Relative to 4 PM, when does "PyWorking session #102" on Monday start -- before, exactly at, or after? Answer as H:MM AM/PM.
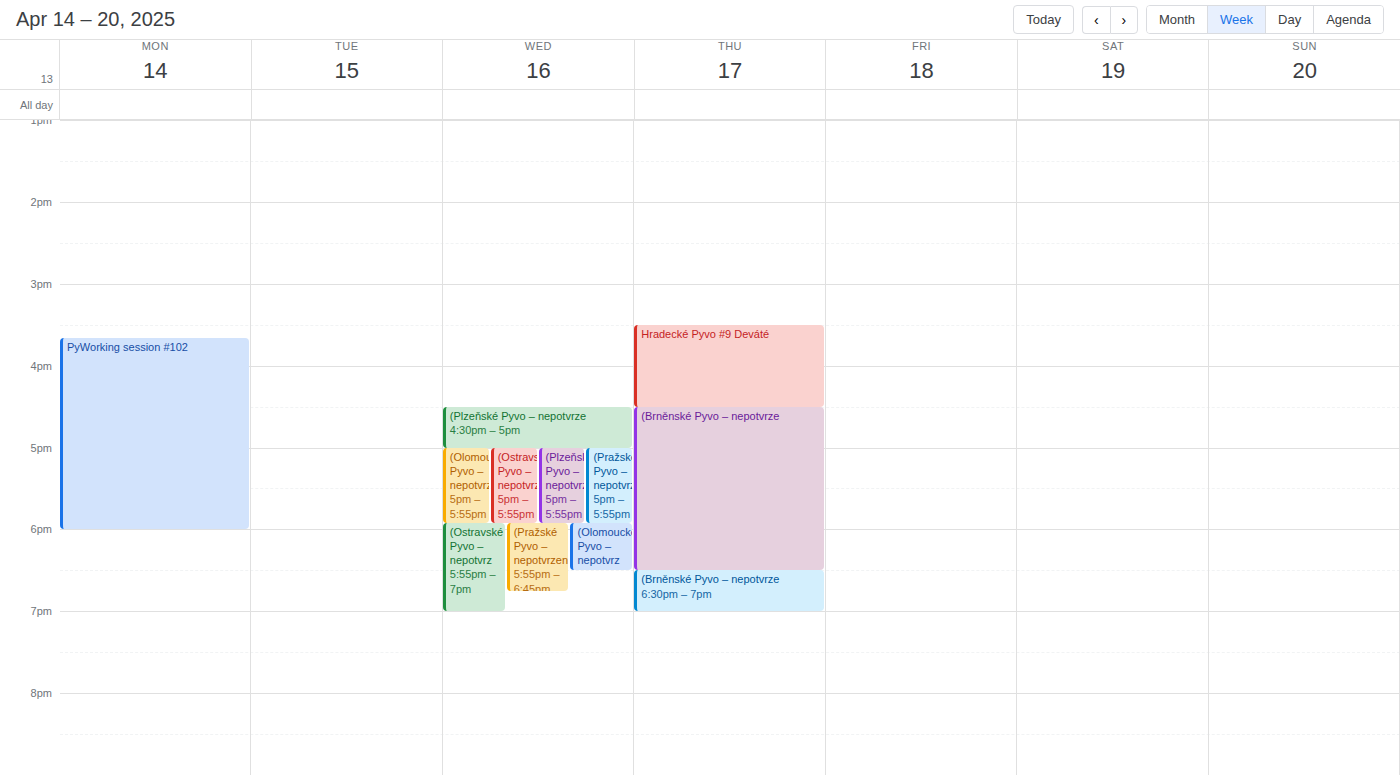
3:40 PM -- before 4 PM, 20 minutes above the 4 PM line.